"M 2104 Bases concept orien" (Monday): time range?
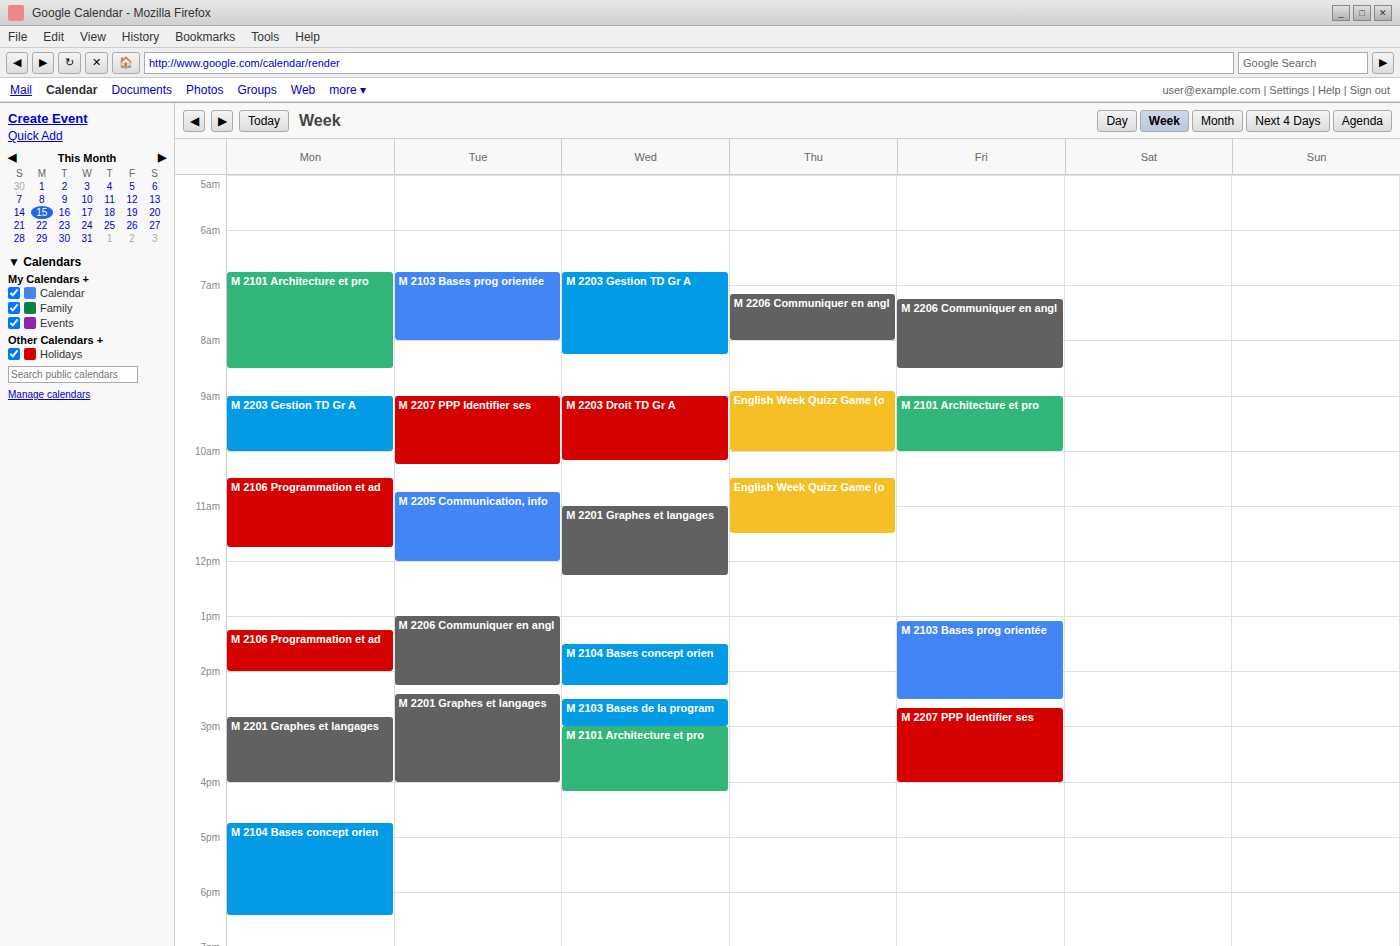
4:45 PM to 6:25 PM